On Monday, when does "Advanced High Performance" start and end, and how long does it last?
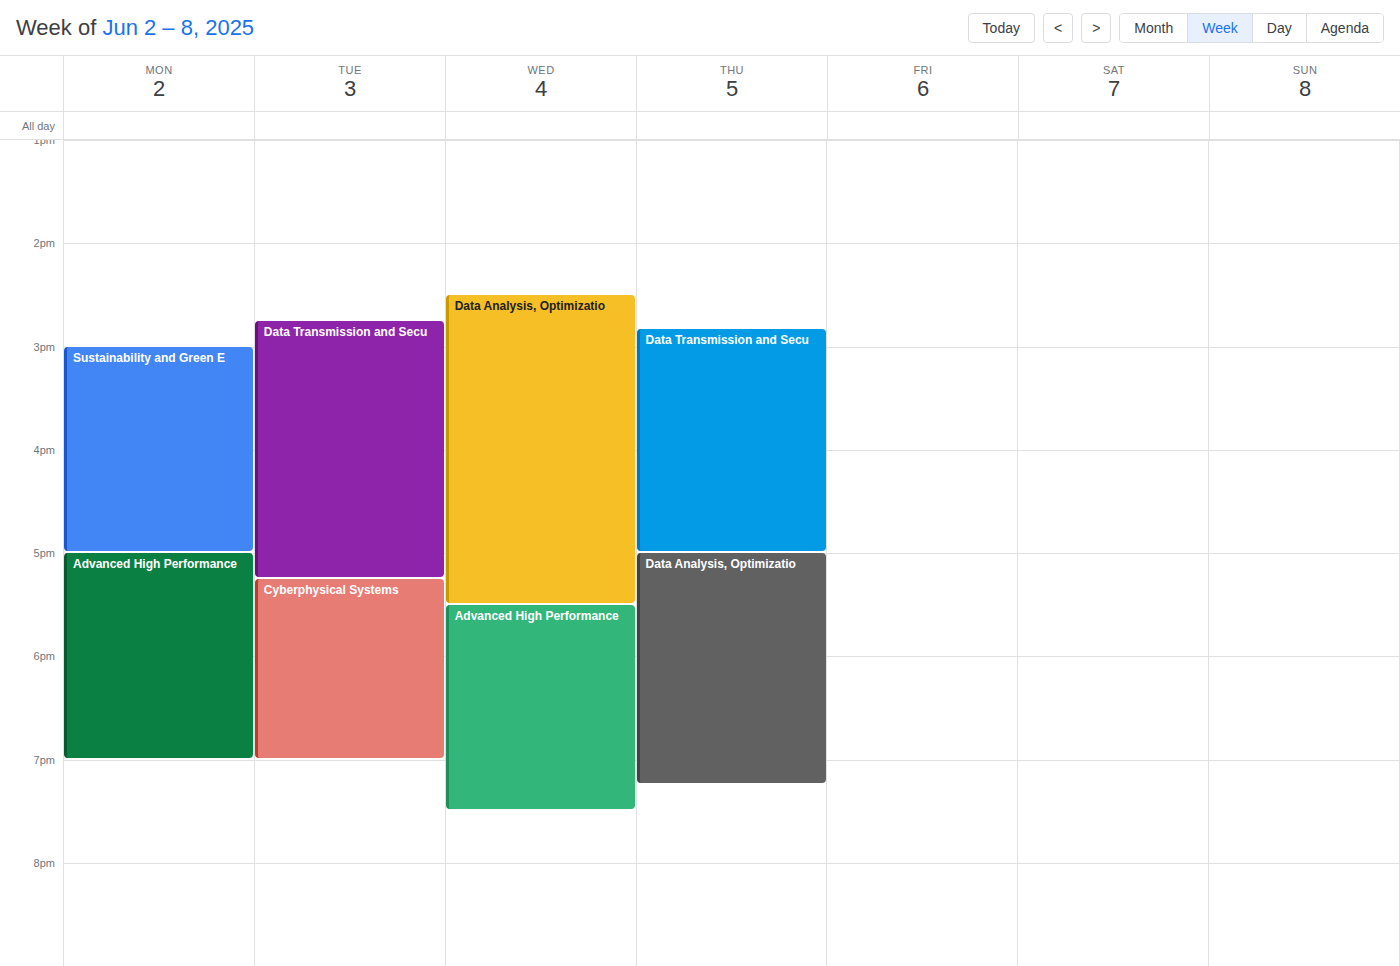
5:00 PM to 7:00 PM, 2 hours